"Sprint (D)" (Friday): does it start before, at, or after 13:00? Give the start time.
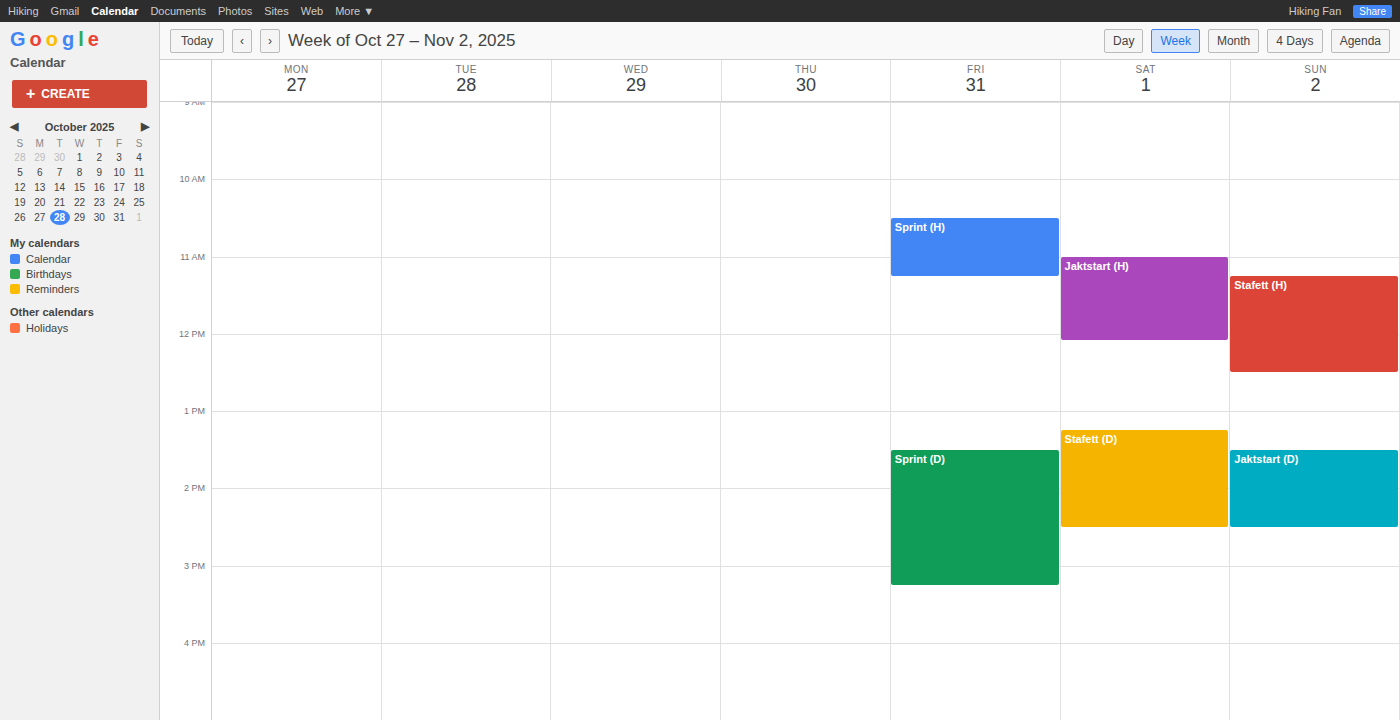
13:30 -- after 13:00, 30 minutes below the 13:00 line.